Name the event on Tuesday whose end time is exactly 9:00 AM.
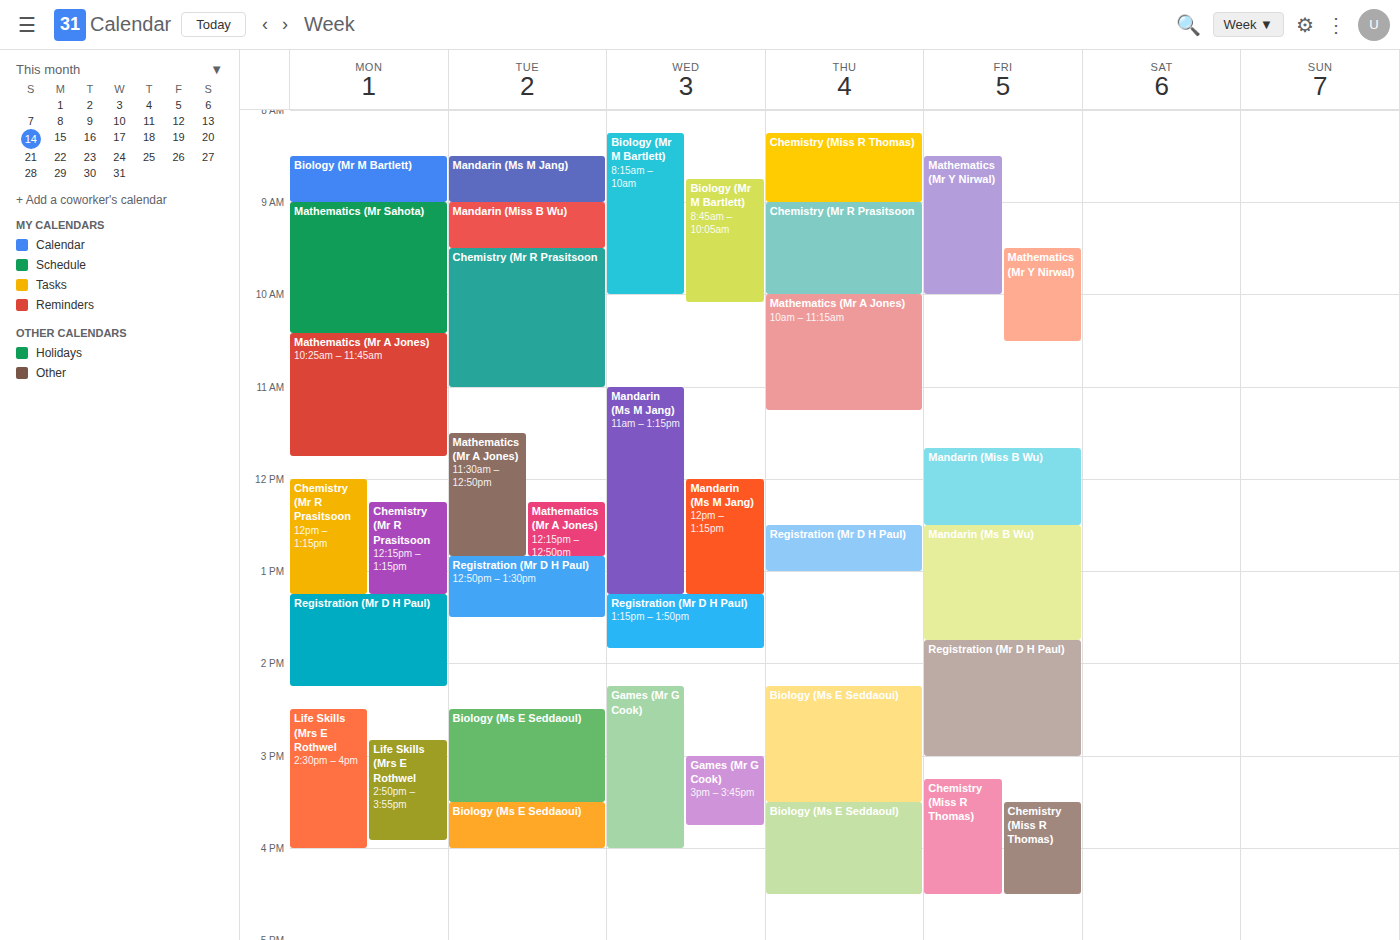
"Mandarin (Ms M Jang)"